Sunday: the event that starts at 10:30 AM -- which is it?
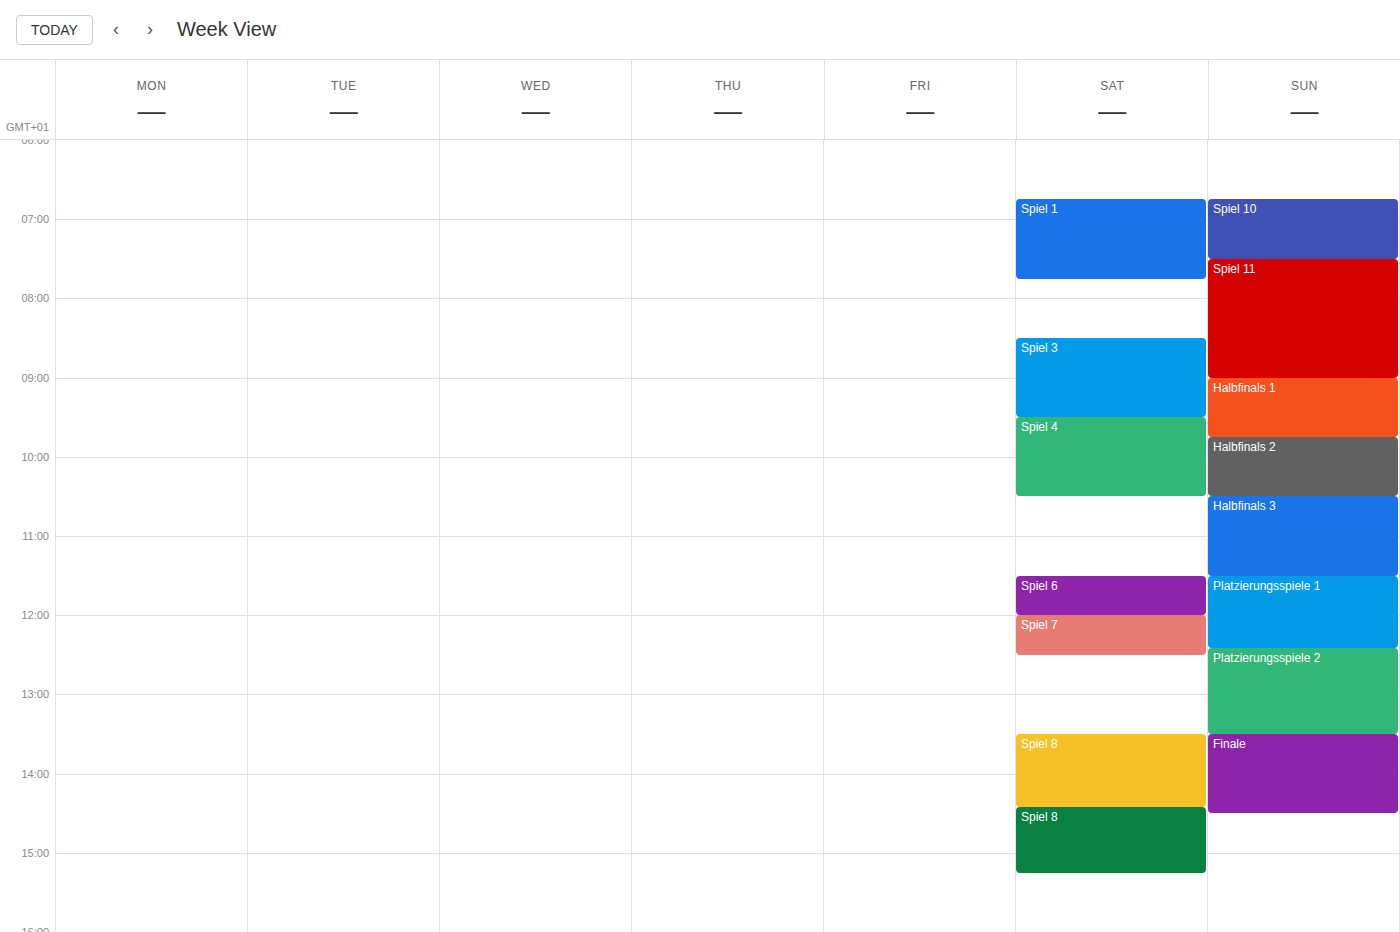
"Halbfinals 3"